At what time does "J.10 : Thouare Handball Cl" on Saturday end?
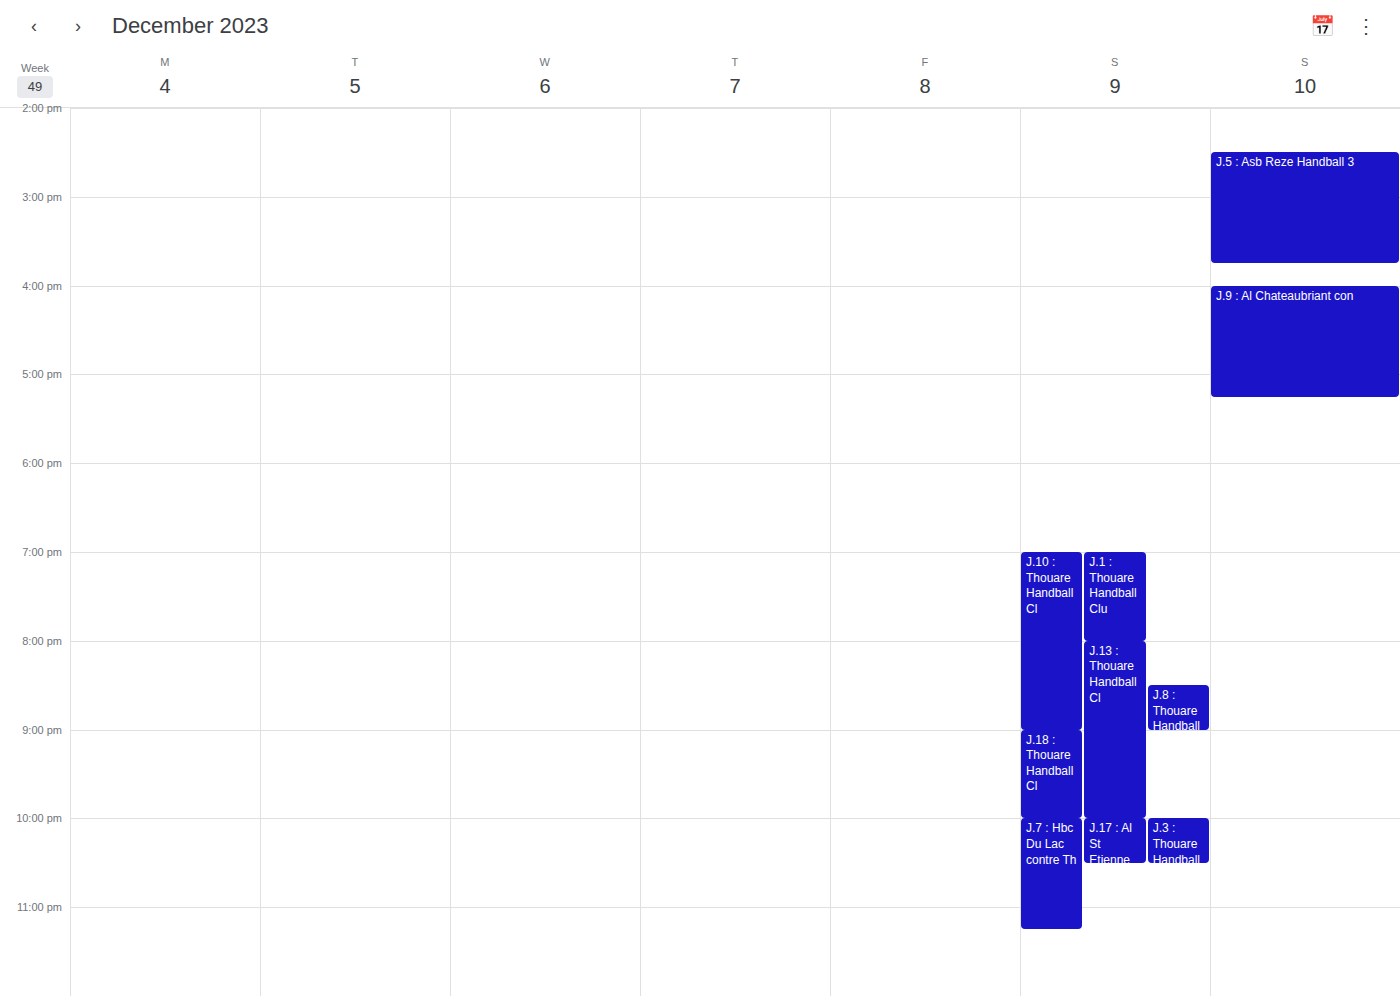
21:00